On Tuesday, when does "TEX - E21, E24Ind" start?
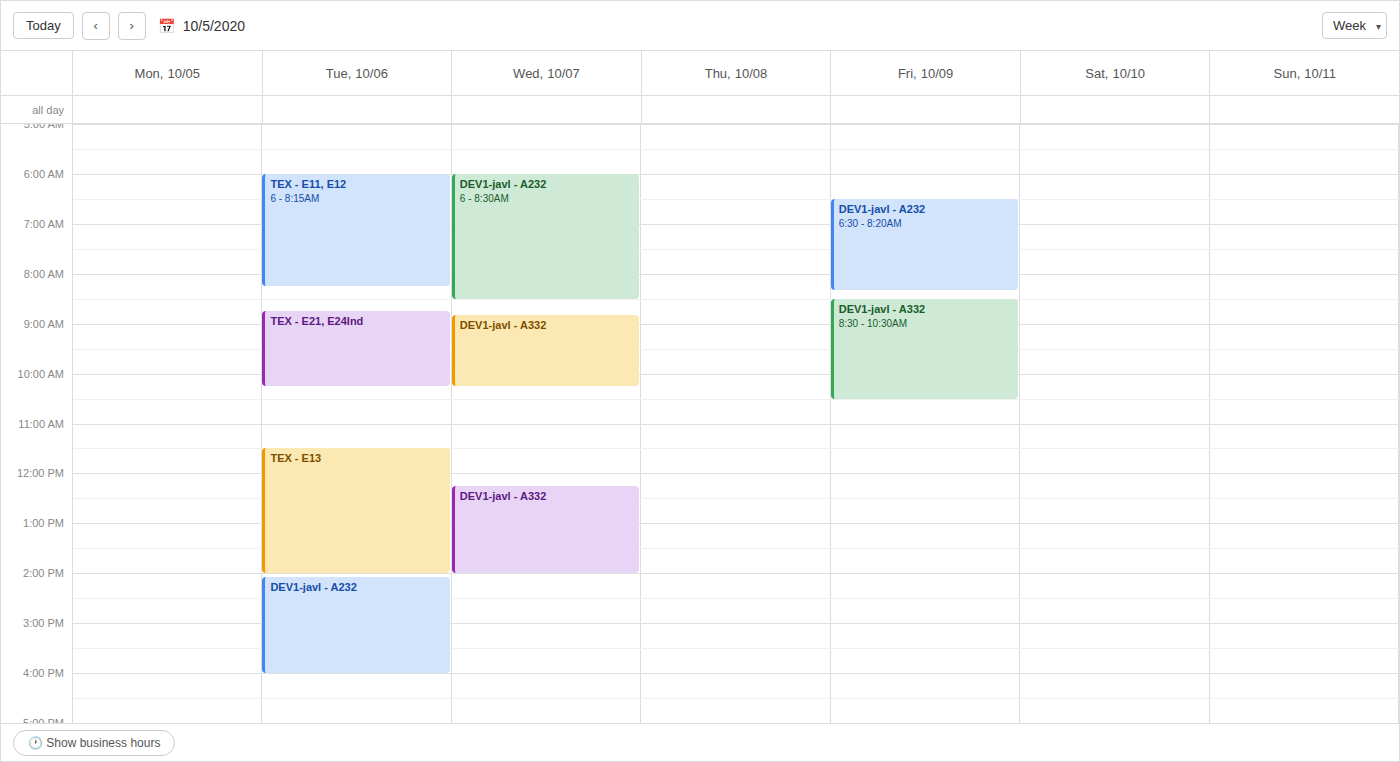
08:45